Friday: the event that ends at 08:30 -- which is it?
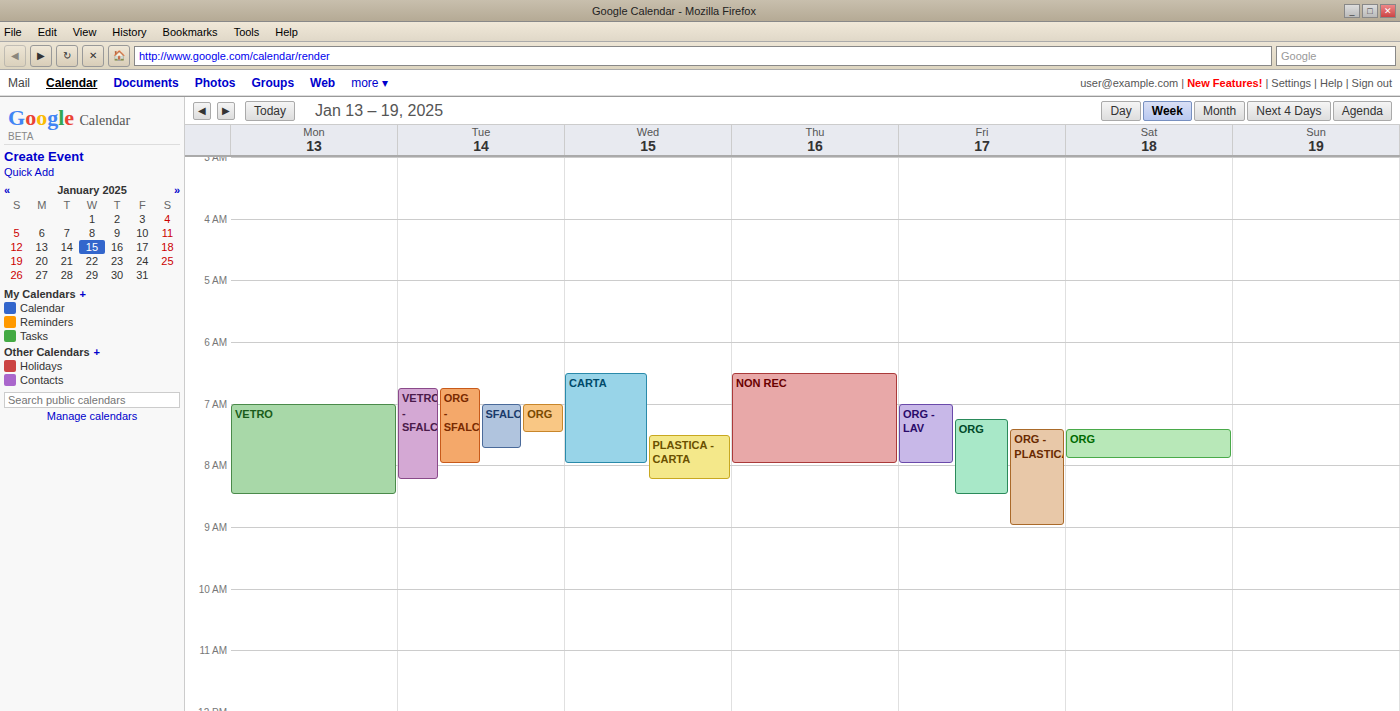
"ORG"